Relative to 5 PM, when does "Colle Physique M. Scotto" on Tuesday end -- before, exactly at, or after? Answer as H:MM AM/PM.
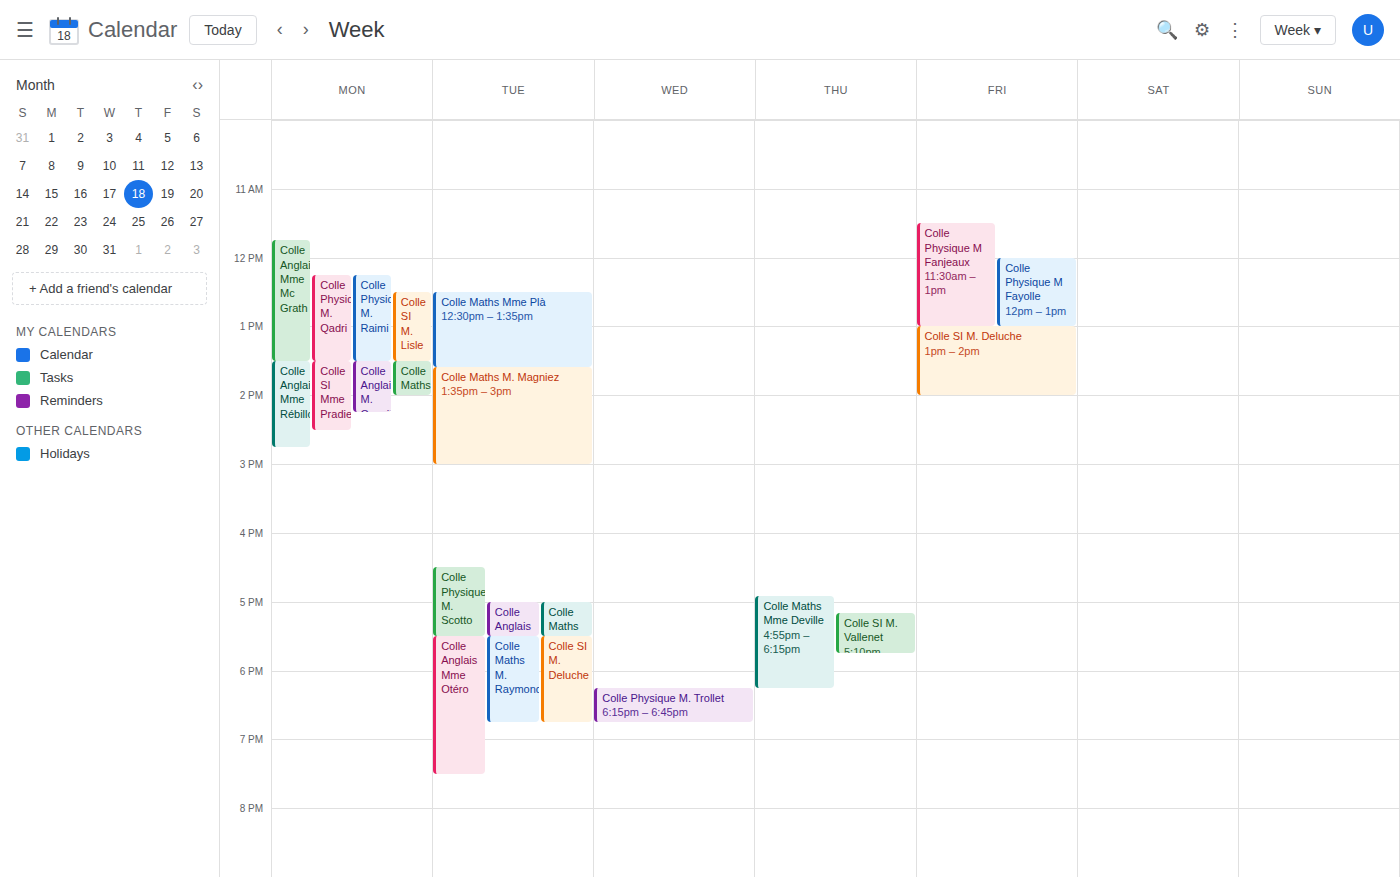
5:30 PM -- after 5 PM, 30 minutes below the 5 PM line.